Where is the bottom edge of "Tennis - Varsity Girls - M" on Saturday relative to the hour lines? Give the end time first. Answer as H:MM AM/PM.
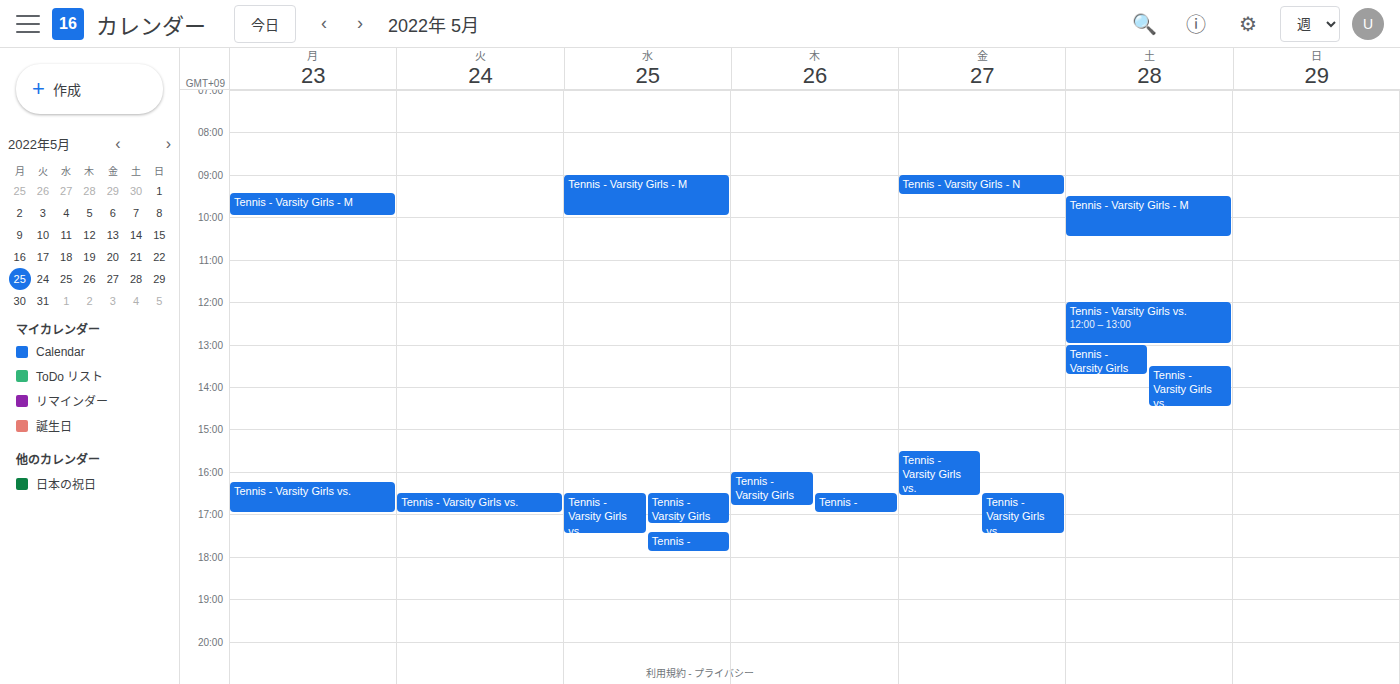
10:30 AM -- halfway between the 10 AM and 11 AM lines.